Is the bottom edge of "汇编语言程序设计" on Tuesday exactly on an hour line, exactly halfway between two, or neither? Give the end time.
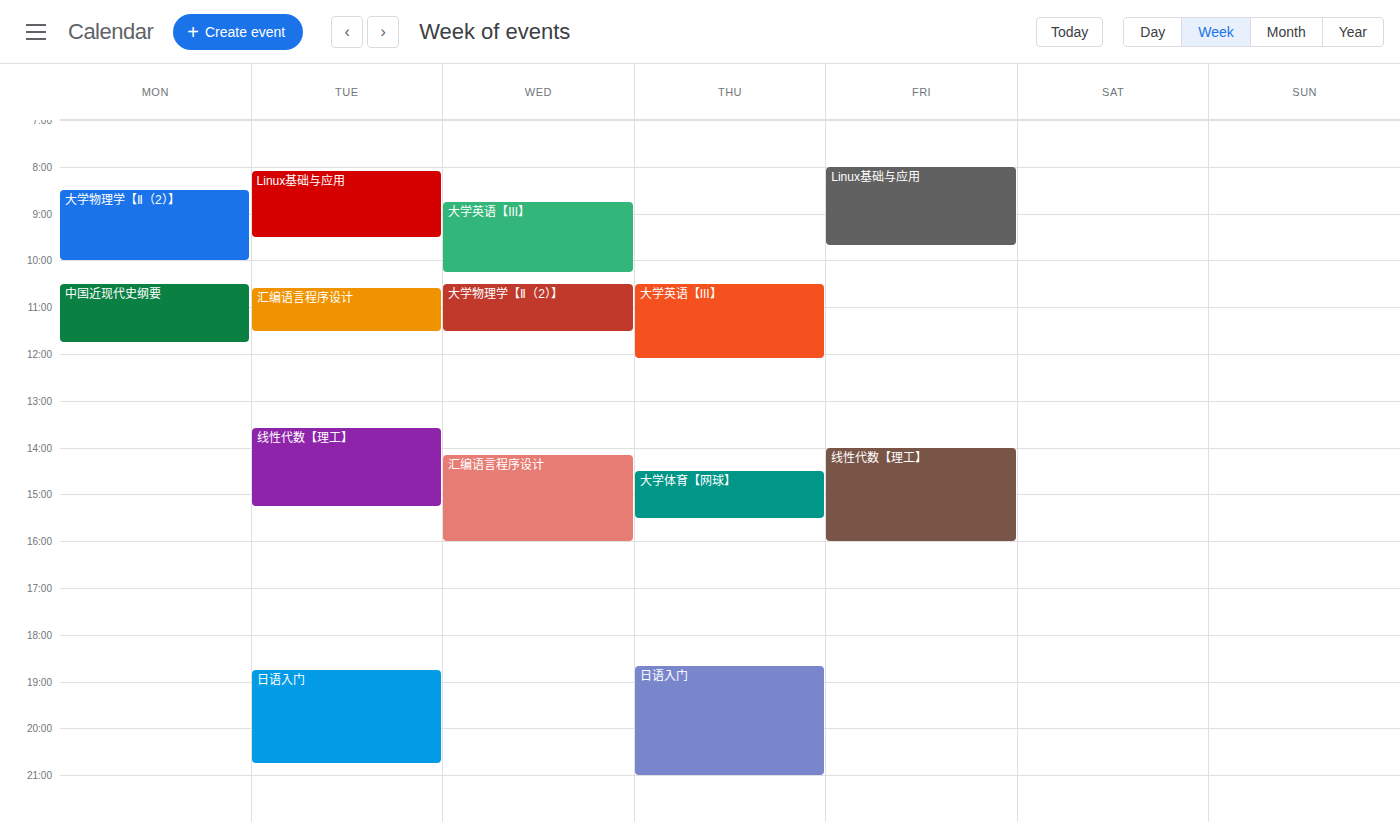
11:30 AM -- halfway between the 11 AM and 12 PM lines.